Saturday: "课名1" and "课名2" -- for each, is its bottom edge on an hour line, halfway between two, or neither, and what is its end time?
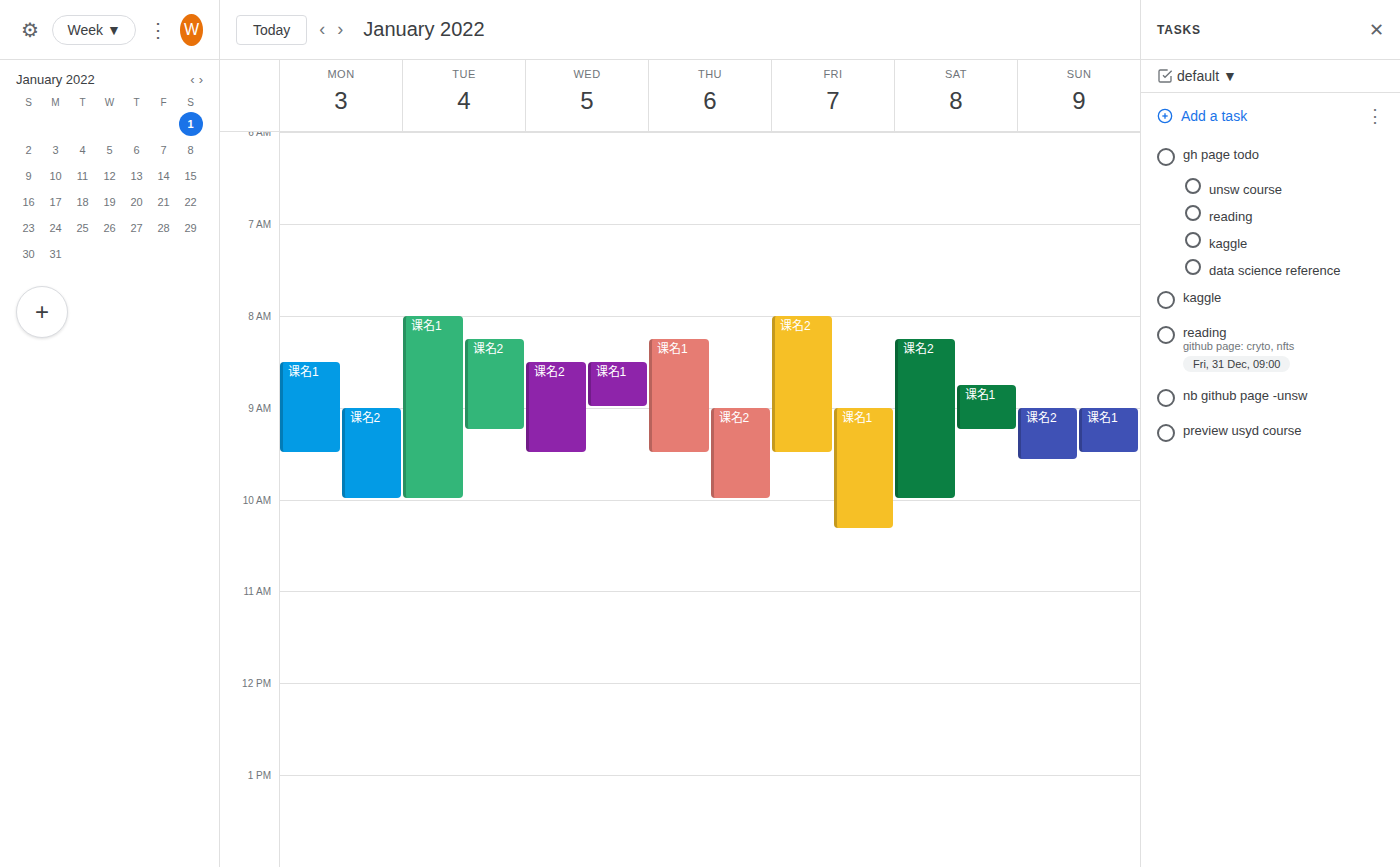
"课名1": 9:15 AM, neither: a quarter of the way from the 9 AM line to the 10 AM line. "课名2": 10:00 AM, exactly on the 10 AM line.